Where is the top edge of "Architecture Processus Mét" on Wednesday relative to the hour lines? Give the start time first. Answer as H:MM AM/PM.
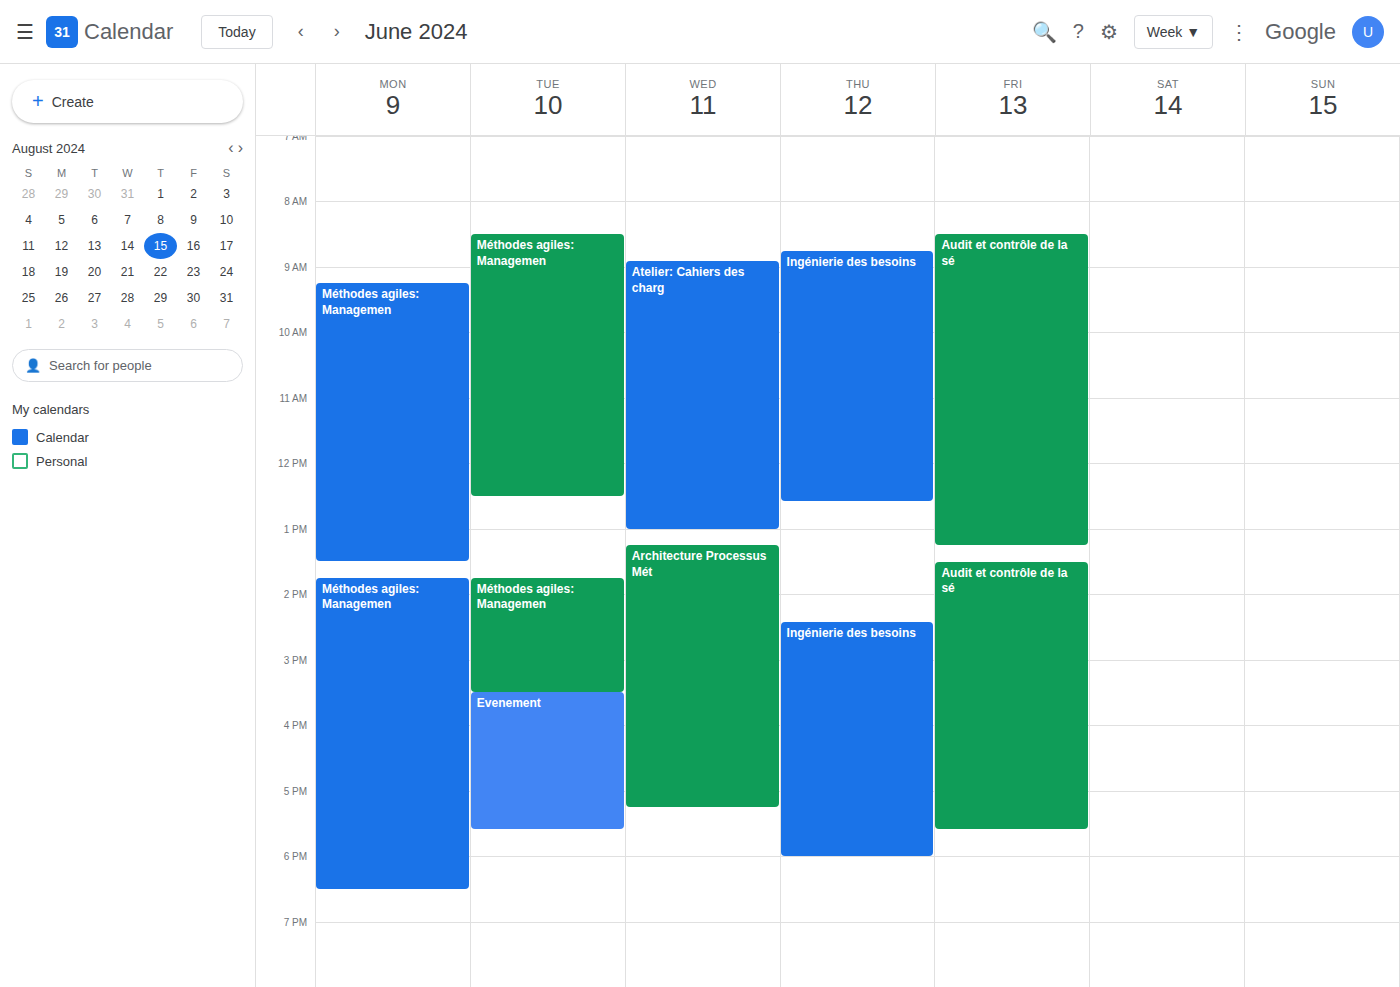
1:15 PM -- neither: a quarter of the way from the 1 PM line to the 2 PM line.